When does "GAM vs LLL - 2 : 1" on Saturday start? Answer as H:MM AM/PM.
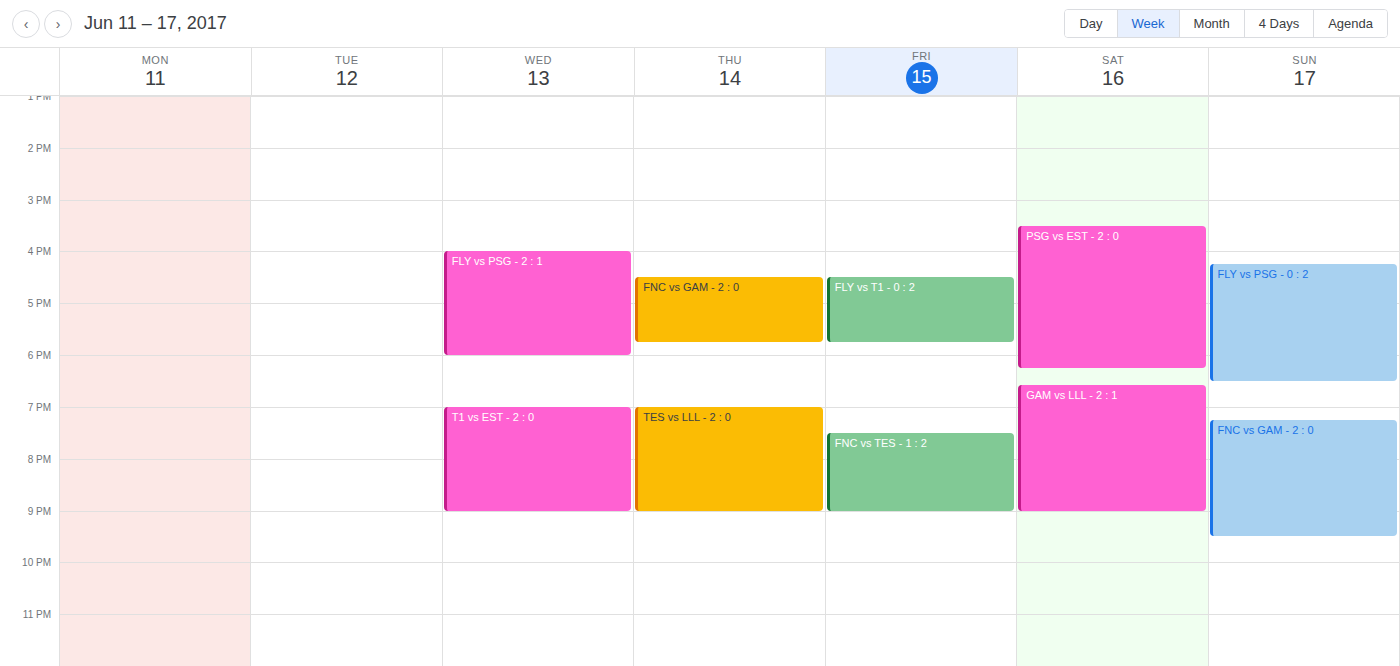
6:35 PM